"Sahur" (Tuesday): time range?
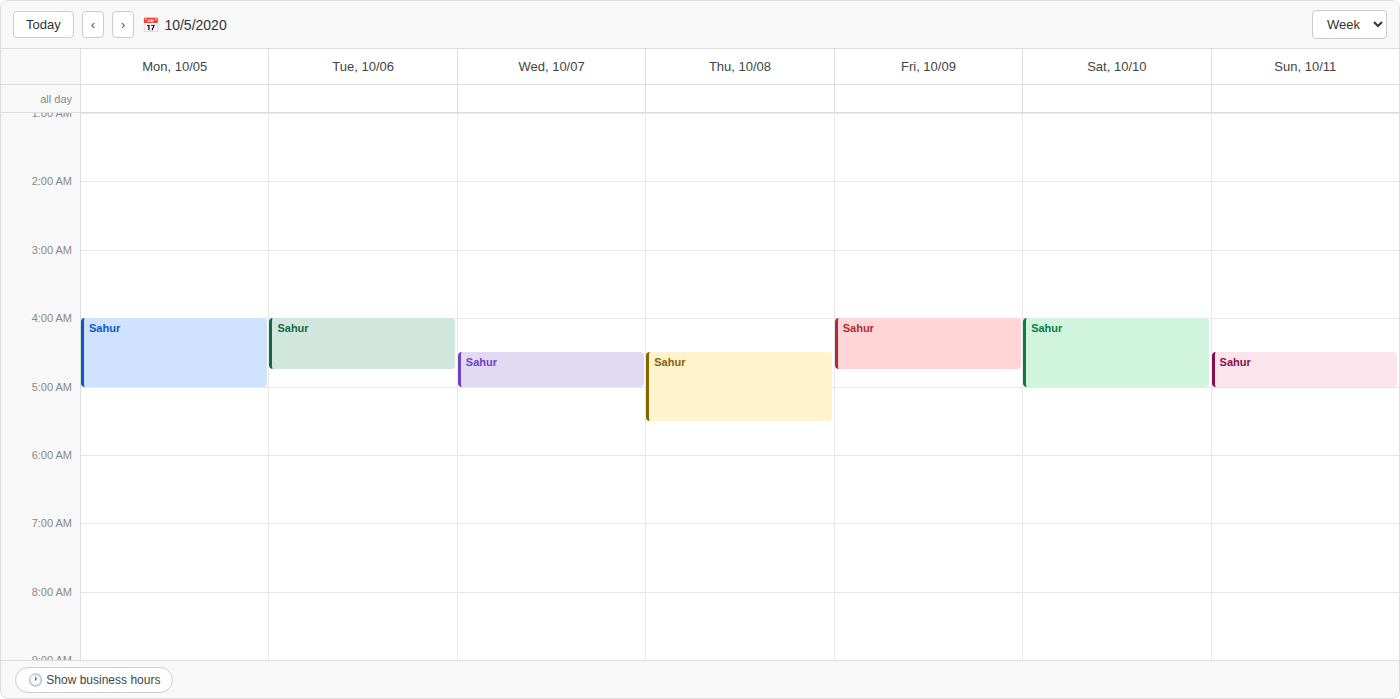
4:00 AM to 4:45 AM